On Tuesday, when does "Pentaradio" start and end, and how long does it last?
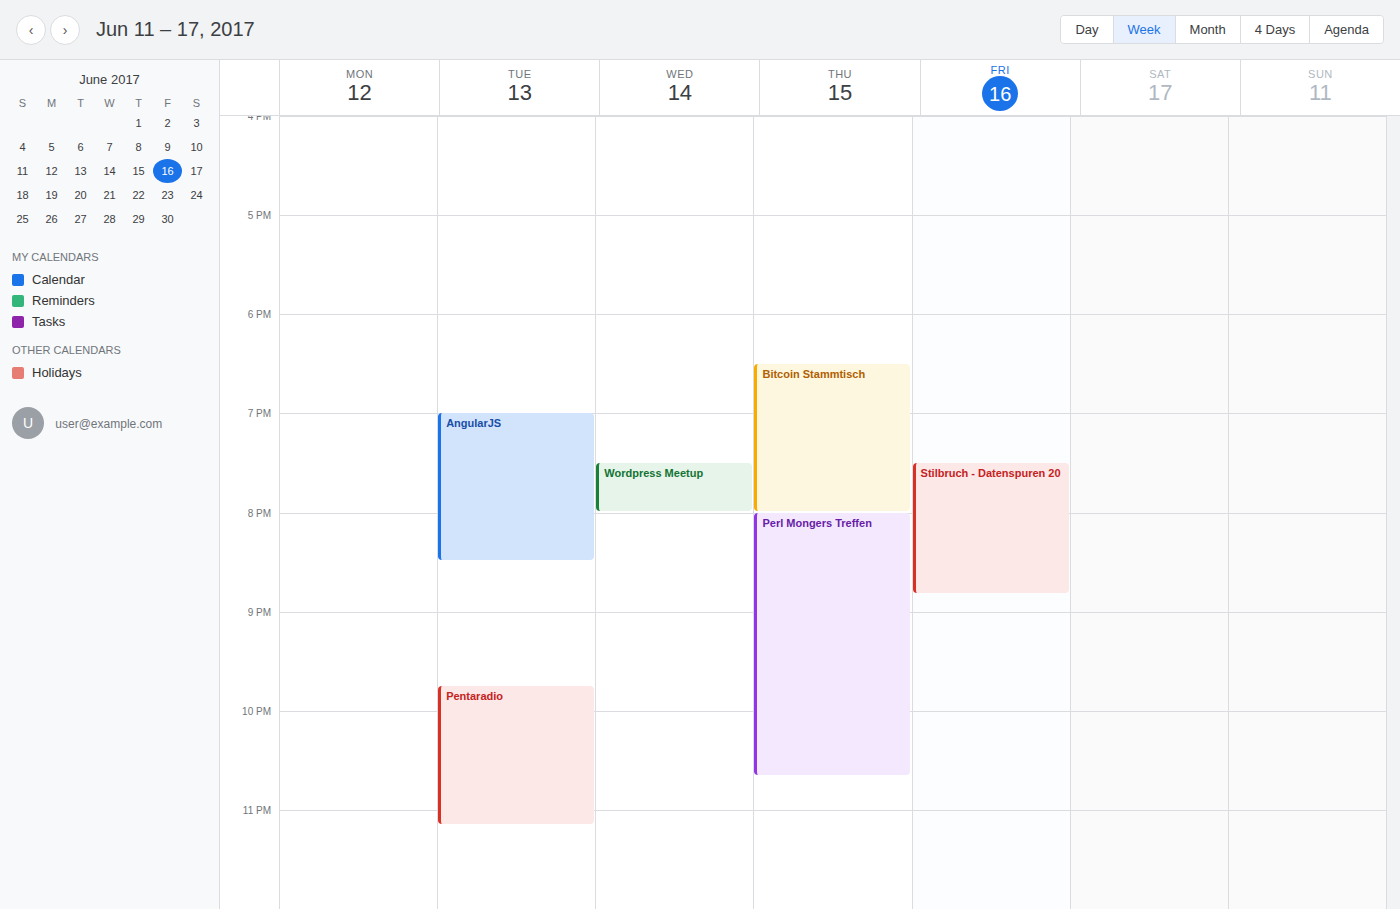
9:45 PM to 11:10 PM, 1 hour 25 minutes